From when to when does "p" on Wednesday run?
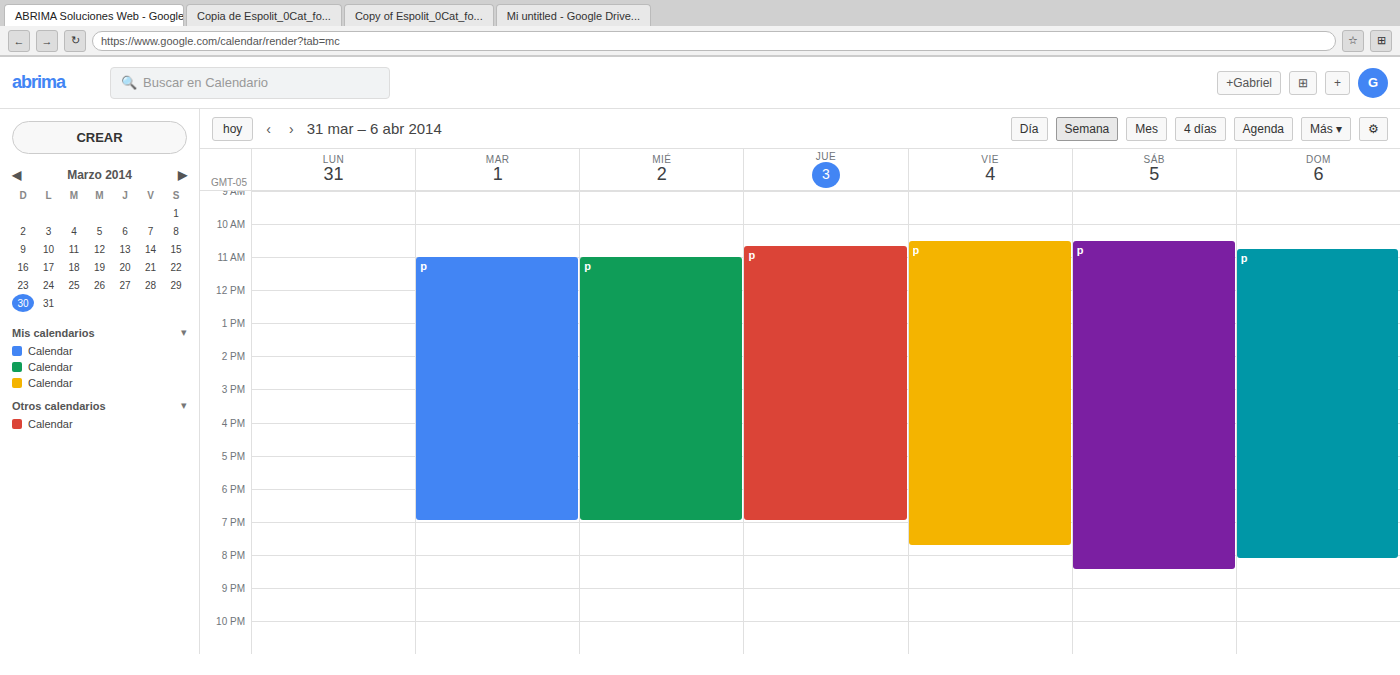
11:00 AM to 7:00 PM